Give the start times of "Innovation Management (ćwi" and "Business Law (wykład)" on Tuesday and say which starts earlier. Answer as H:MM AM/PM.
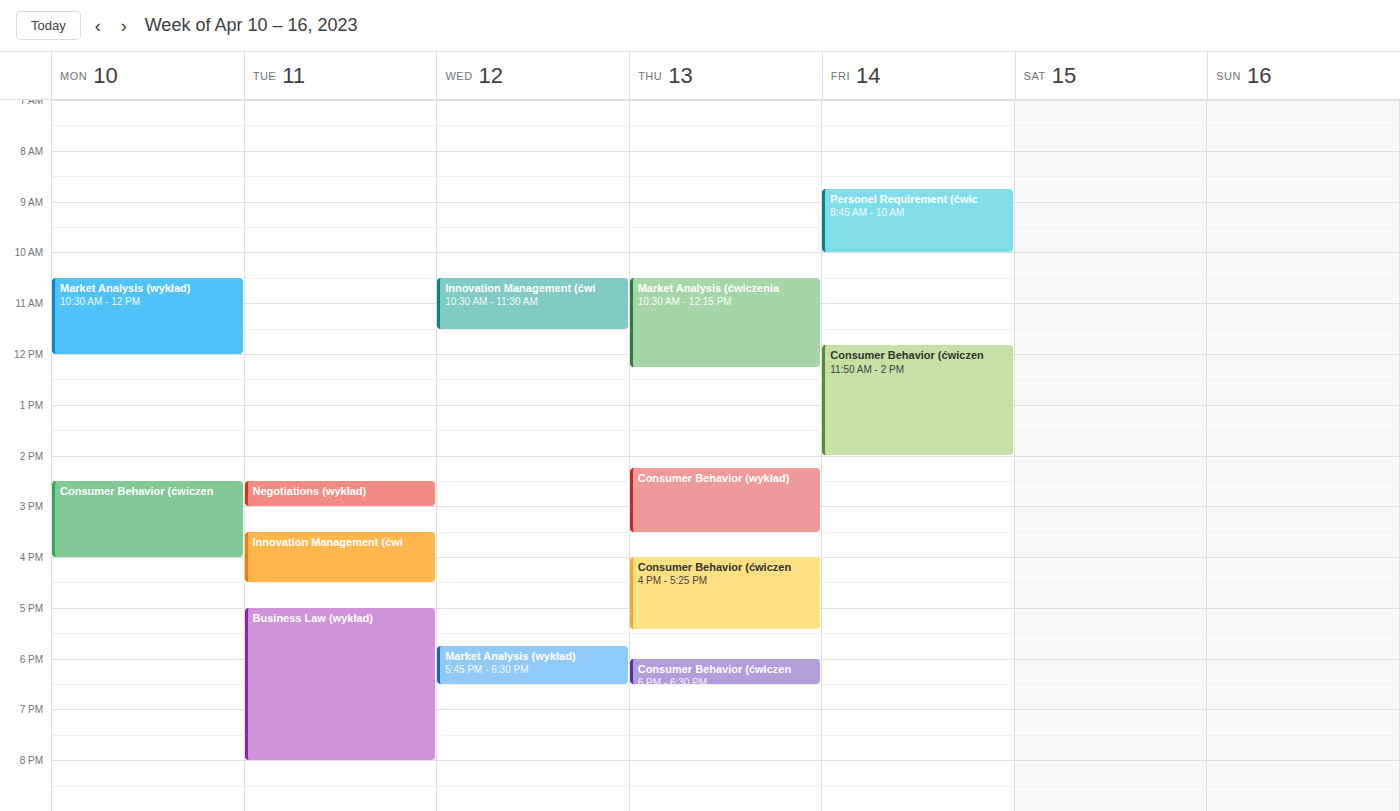
"Innovation Management (ćwi" 3:30 PM; "Business Law (wykład)" 5:00 PM.